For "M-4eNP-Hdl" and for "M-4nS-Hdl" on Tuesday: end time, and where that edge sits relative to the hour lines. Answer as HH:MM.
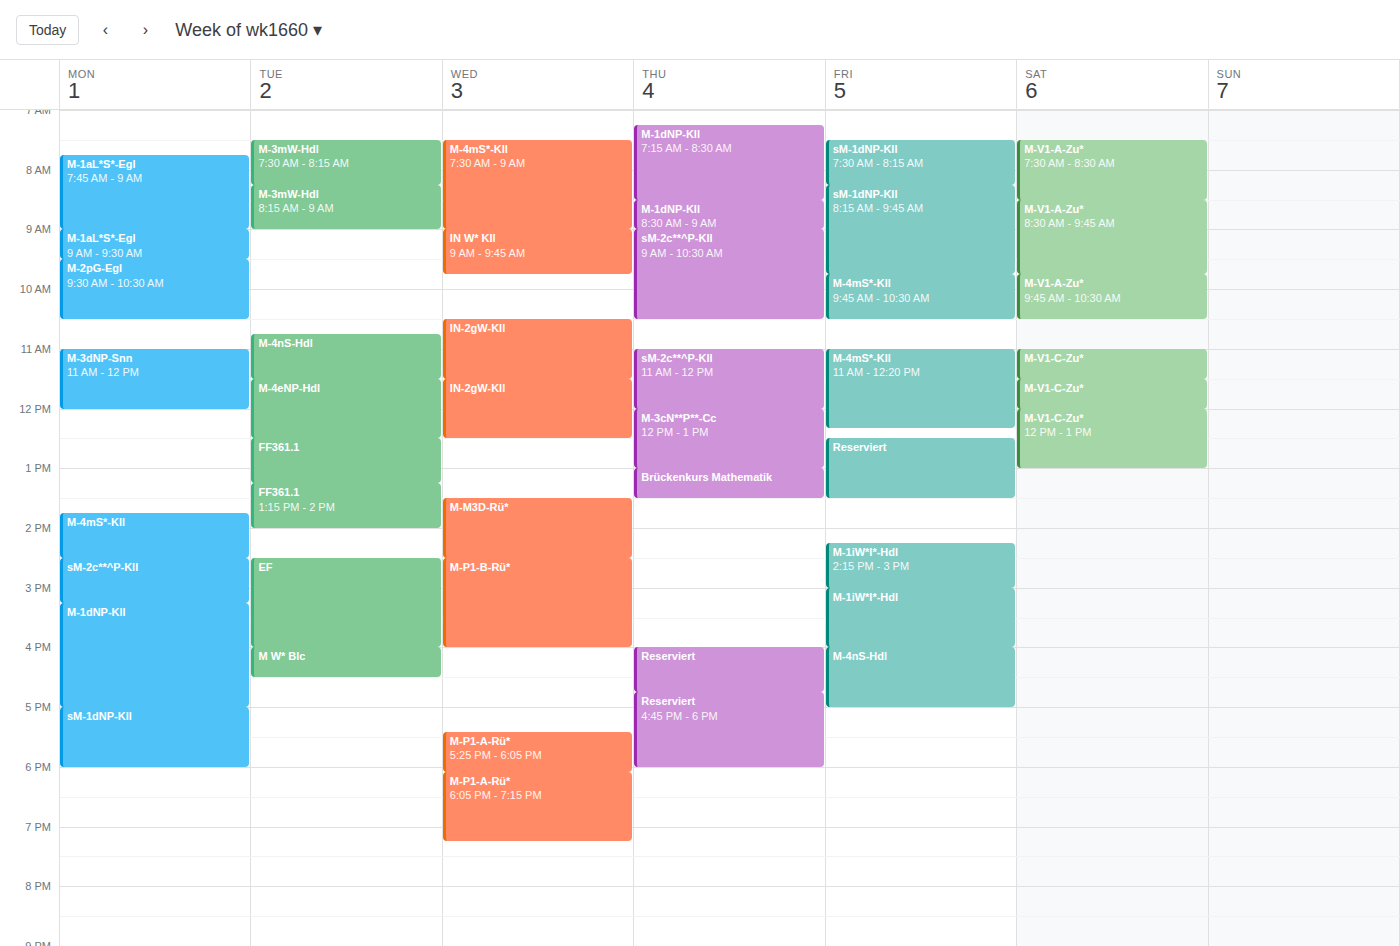
"M-4eNP-Hdl": 12:30, halfway between the 12:00 and 13:00 lines. "M-4nS-Hdl": 11:30, halfway between the 11:00 and 12:00 lines.